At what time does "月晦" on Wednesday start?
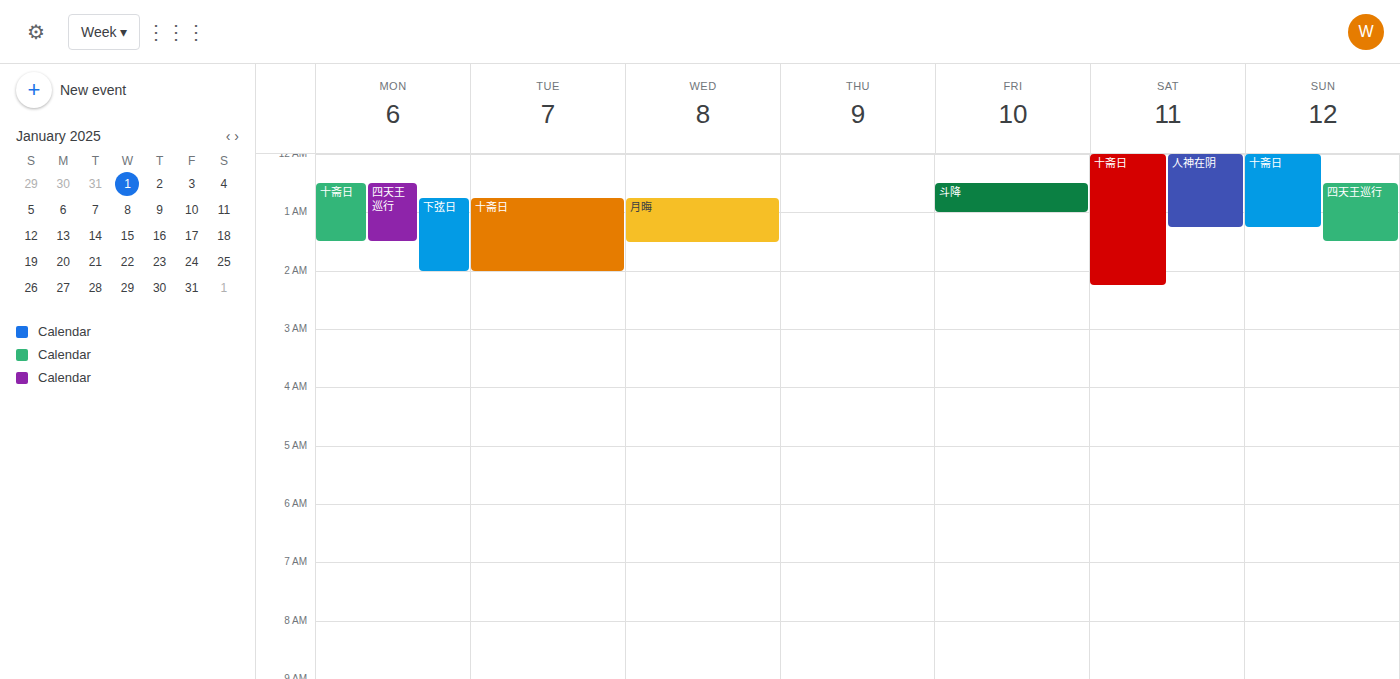
12:45 AM